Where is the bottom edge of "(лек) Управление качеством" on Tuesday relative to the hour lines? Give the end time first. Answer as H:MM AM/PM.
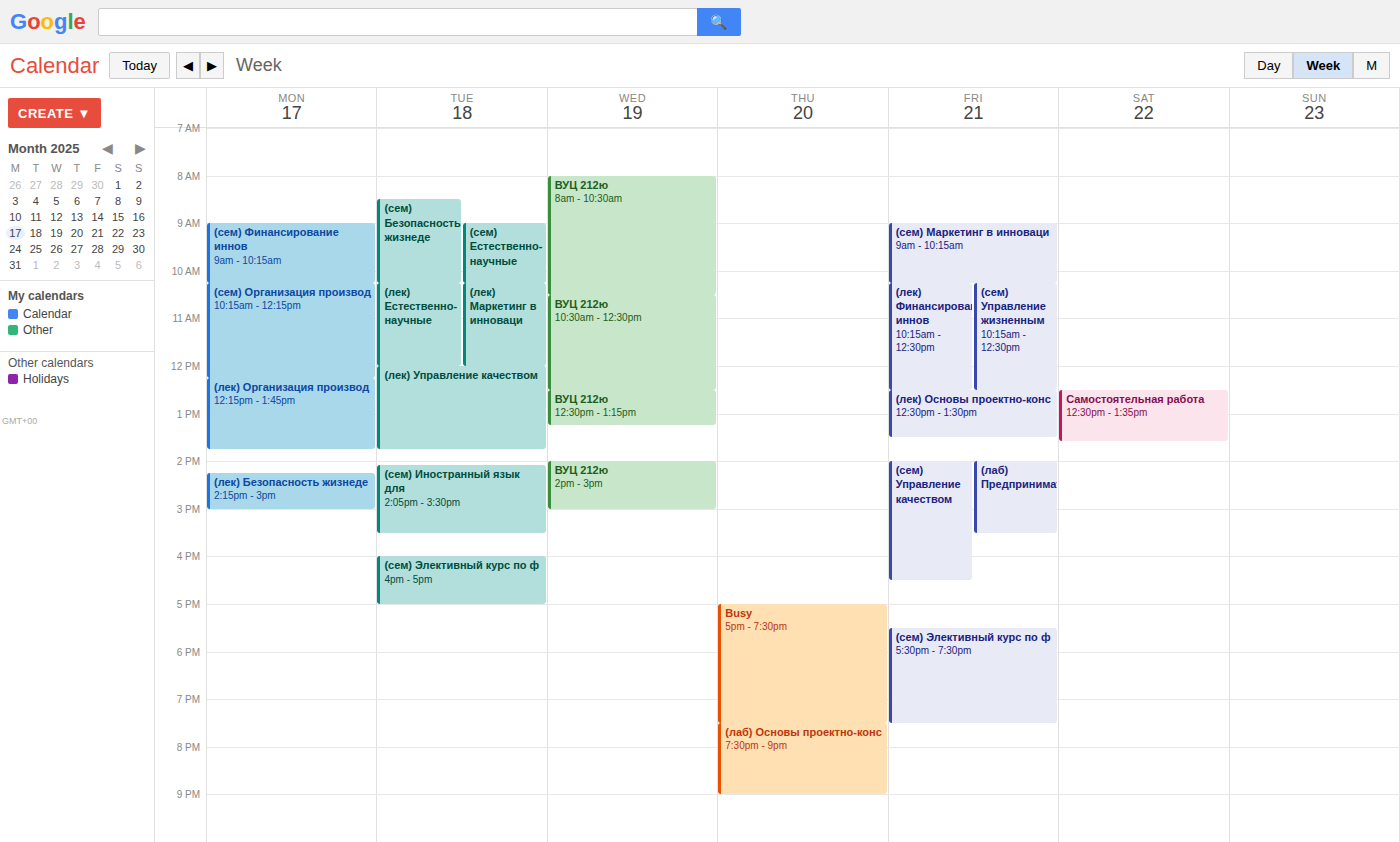
1:45 PM -- neither: three quarters of the way from the 1 PM line to the 2 PM line.